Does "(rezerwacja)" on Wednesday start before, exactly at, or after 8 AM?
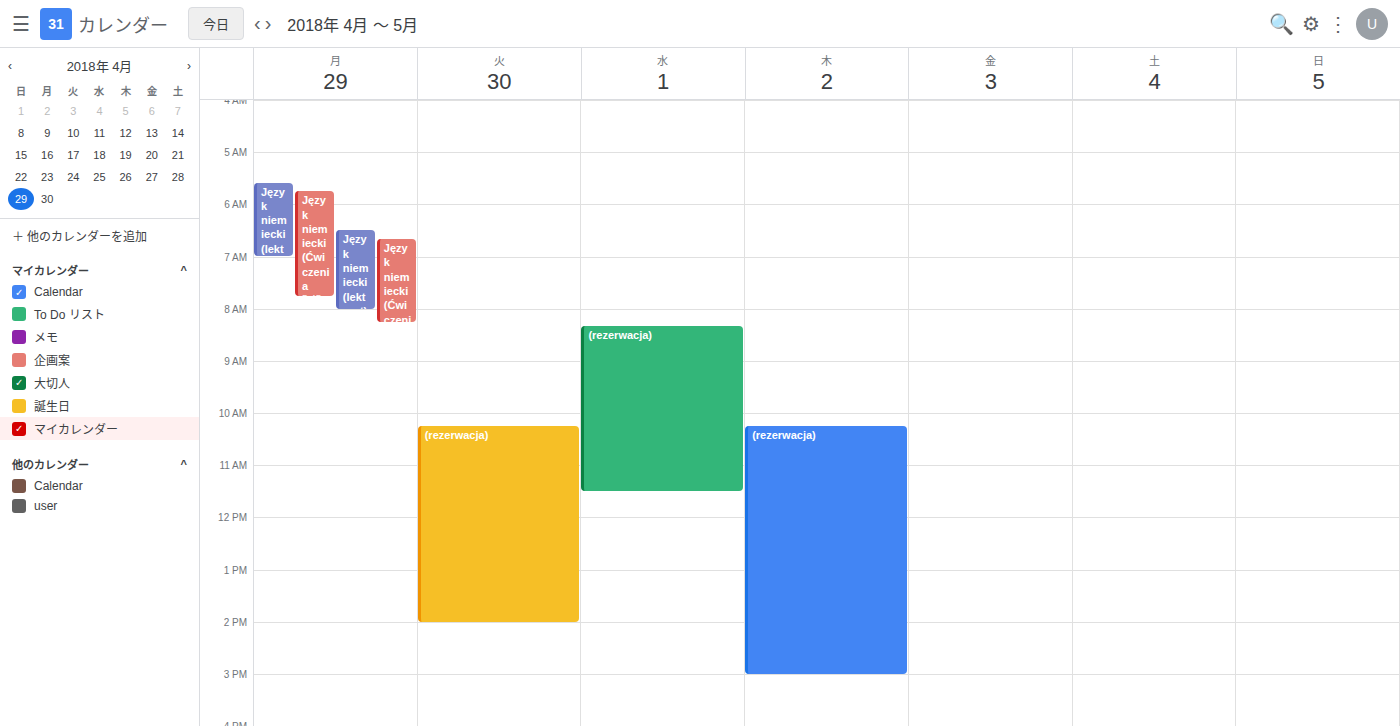
8:20 AM -- after 8 AM, 20 minutes below the 8 AM line.